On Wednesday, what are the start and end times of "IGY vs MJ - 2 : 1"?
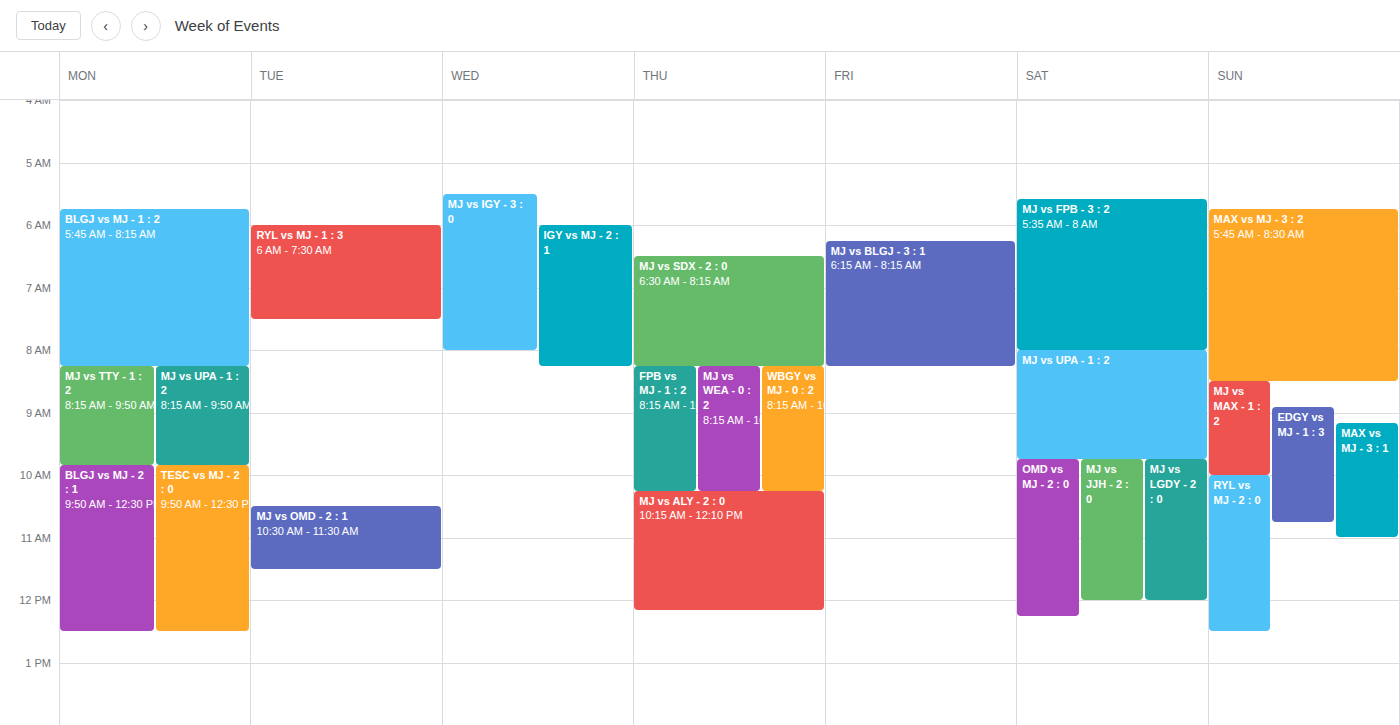
6:00 AM to 8:15 AM